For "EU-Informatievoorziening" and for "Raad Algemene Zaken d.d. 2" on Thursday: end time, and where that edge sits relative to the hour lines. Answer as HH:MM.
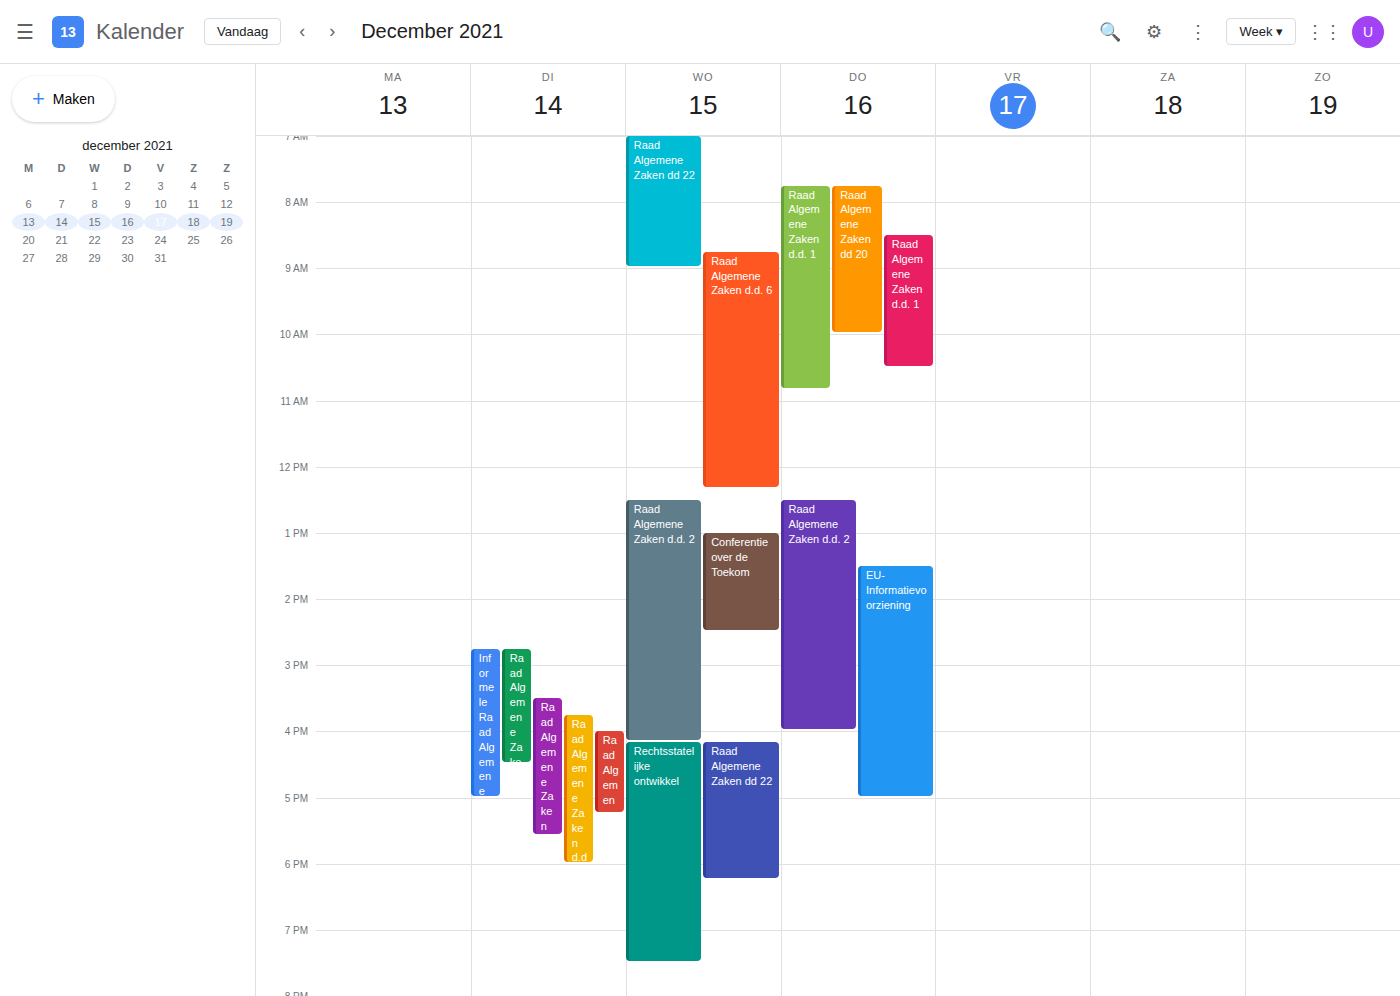
"EU-Informatievoorziening": 17:00, exactly on the 17:00 line. "Raad Algemene Zaken d.d. 2": 16:00, exactly on the 16:00 line.